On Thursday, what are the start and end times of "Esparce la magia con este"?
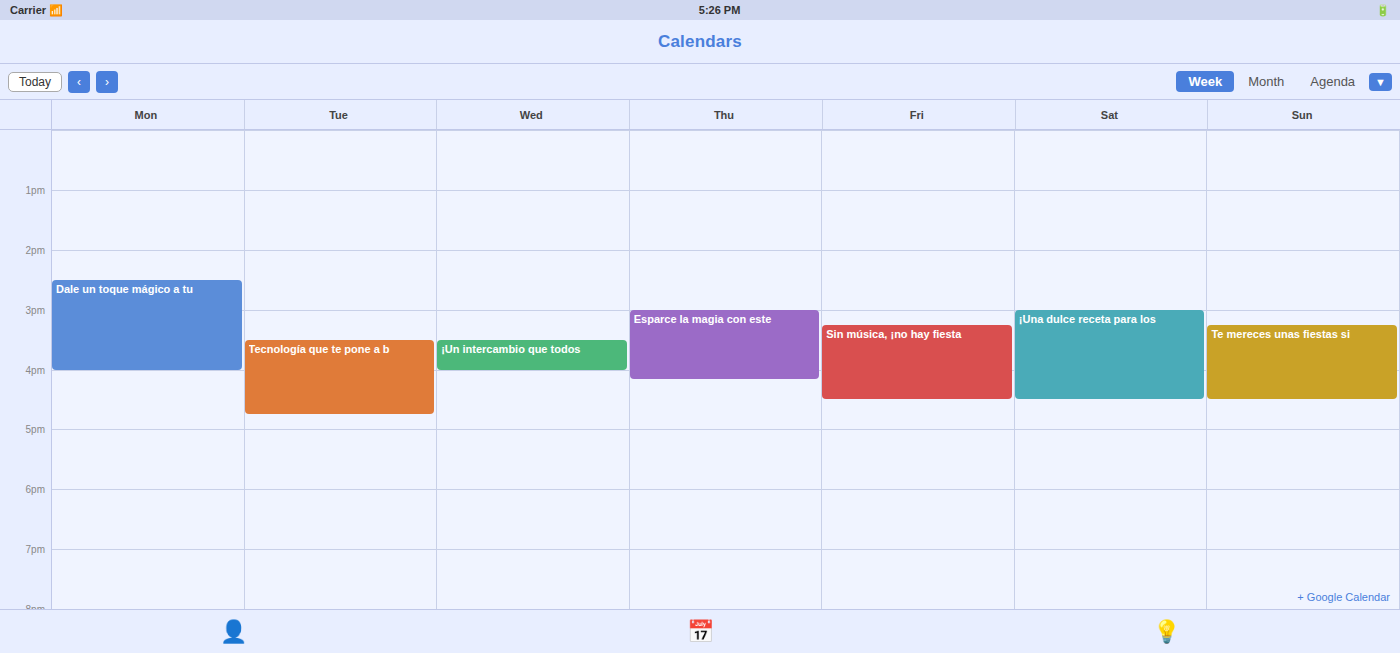
3:00 PM to 4:10 PM